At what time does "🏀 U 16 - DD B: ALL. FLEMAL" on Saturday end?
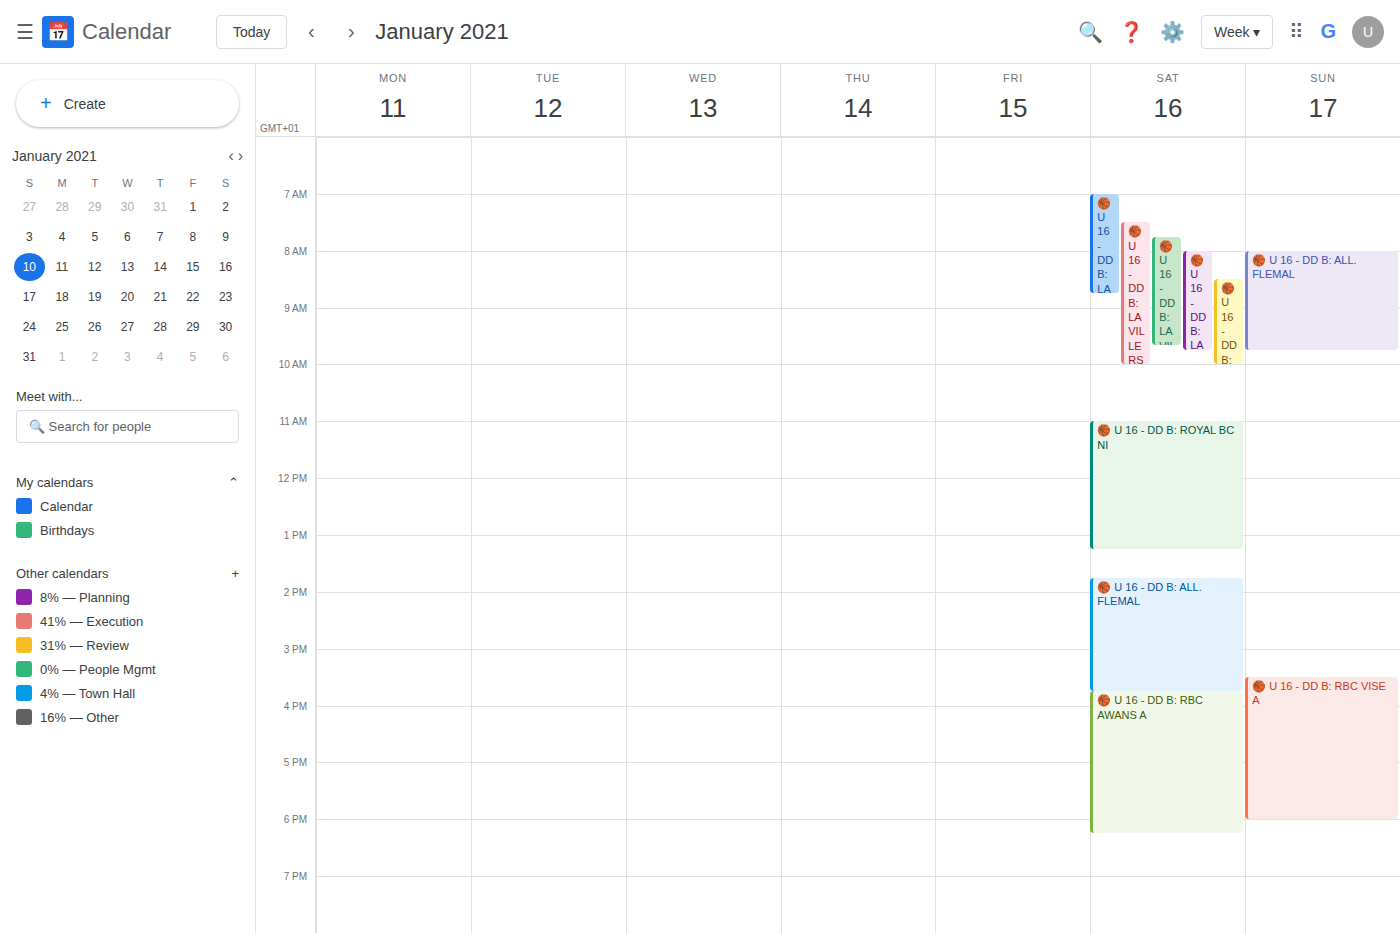
15:45